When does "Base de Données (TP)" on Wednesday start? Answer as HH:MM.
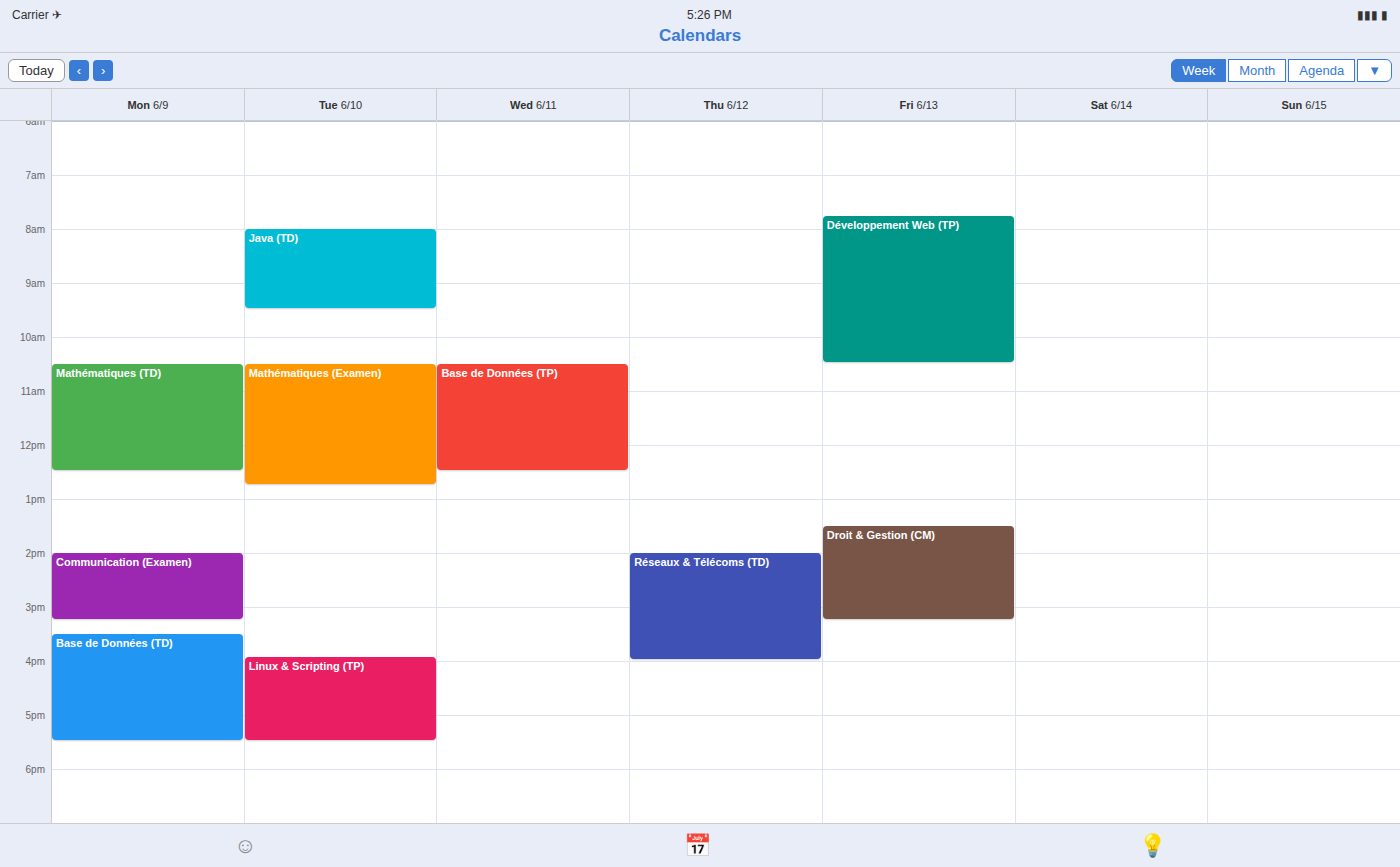
10:30